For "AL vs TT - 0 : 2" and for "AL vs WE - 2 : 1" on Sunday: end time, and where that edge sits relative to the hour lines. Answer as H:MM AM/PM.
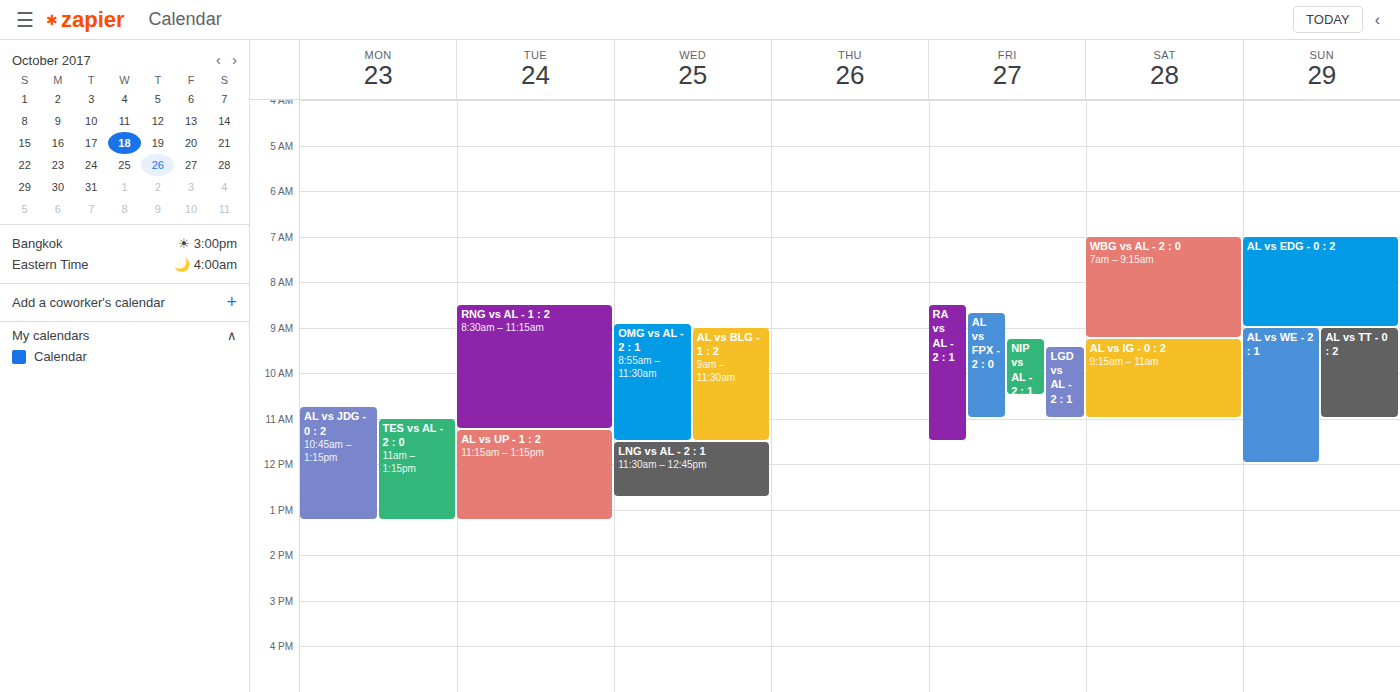
"AL vs TT - 0 : 2": 11:00 AM, exactly on the 11 AM line. "AL vs WE - 2 : 1": 12:00 PM, exactly on the 12 PM line.